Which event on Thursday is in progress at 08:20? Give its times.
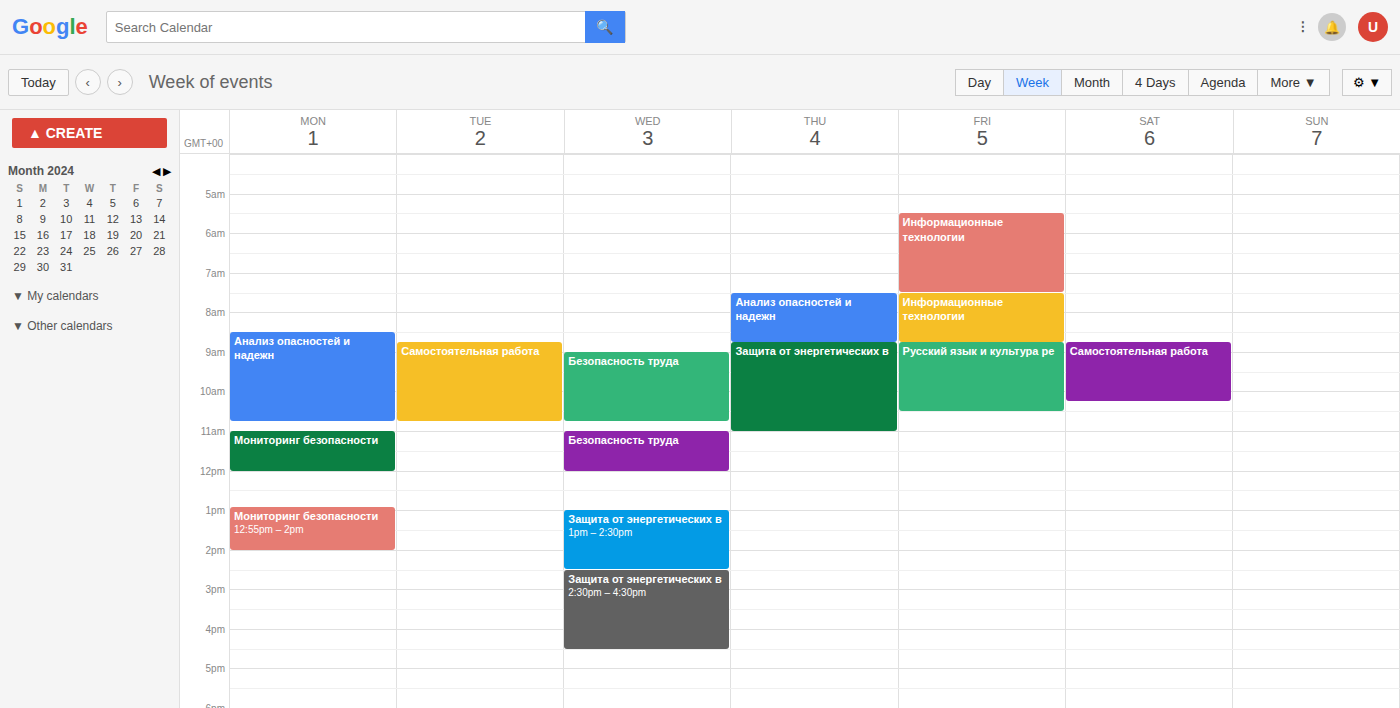
"Анализ опасностей и надежн", 07:30 to 08:45